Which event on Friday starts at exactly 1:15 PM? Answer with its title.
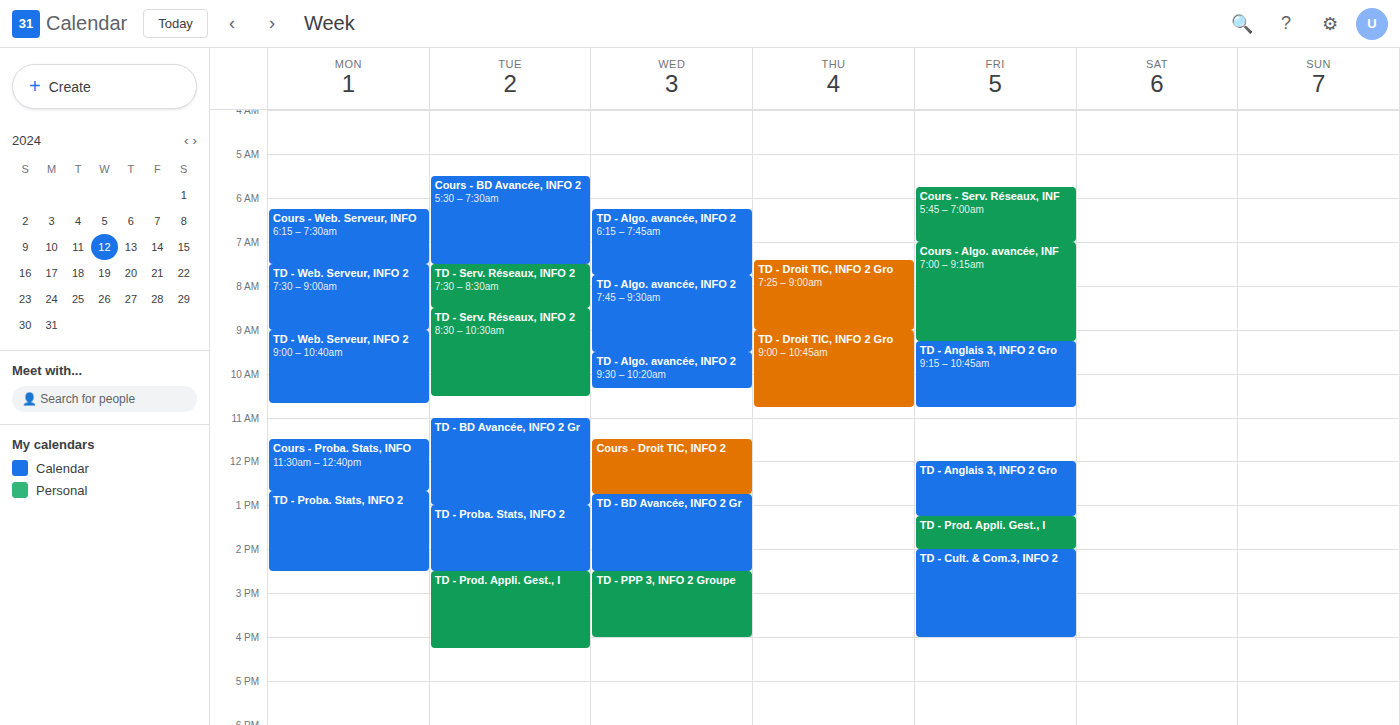
"TD - Prod. Appli. Gest., I"